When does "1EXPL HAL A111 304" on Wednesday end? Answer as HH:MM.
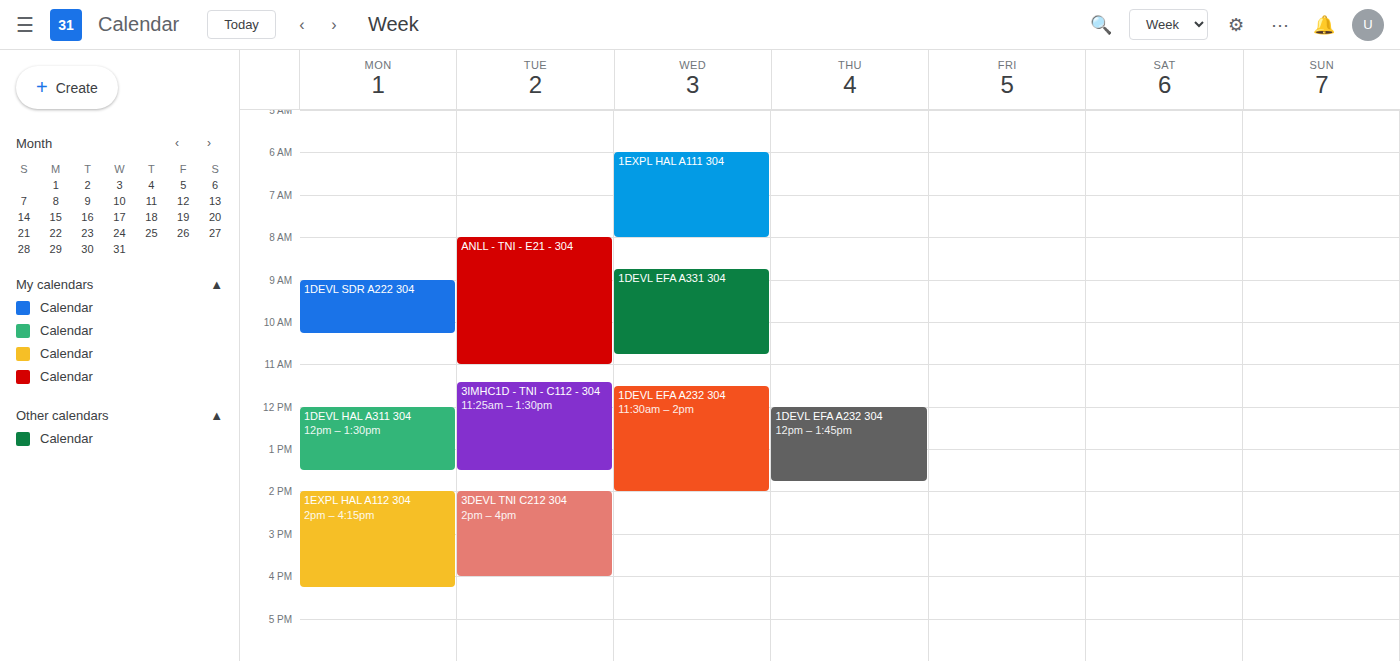
08:00